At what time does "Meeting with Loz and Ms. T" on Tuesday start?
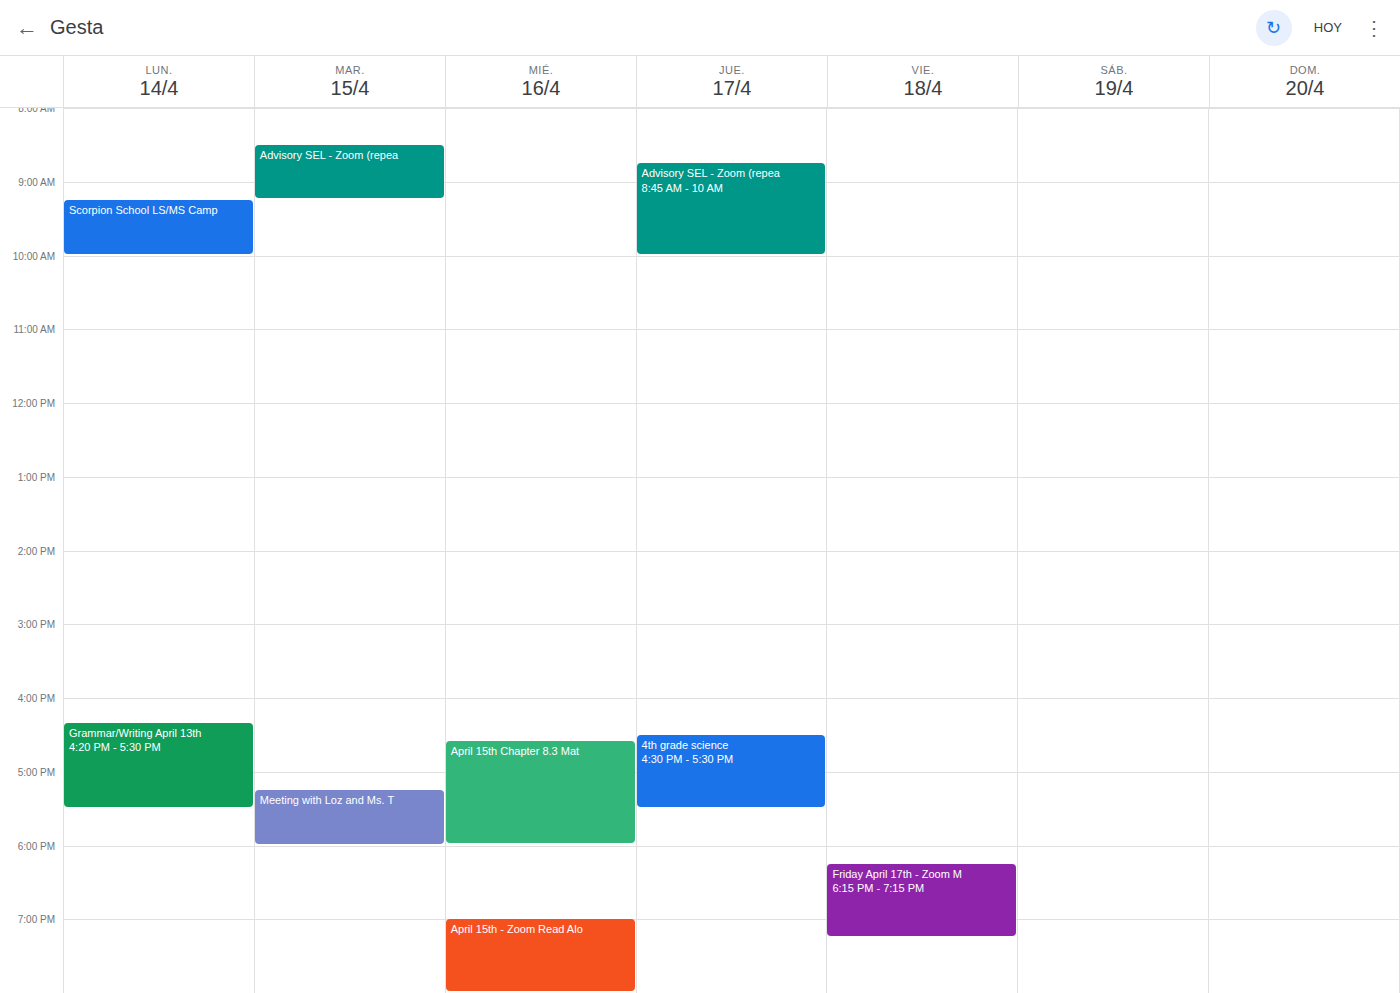
5:15 PM